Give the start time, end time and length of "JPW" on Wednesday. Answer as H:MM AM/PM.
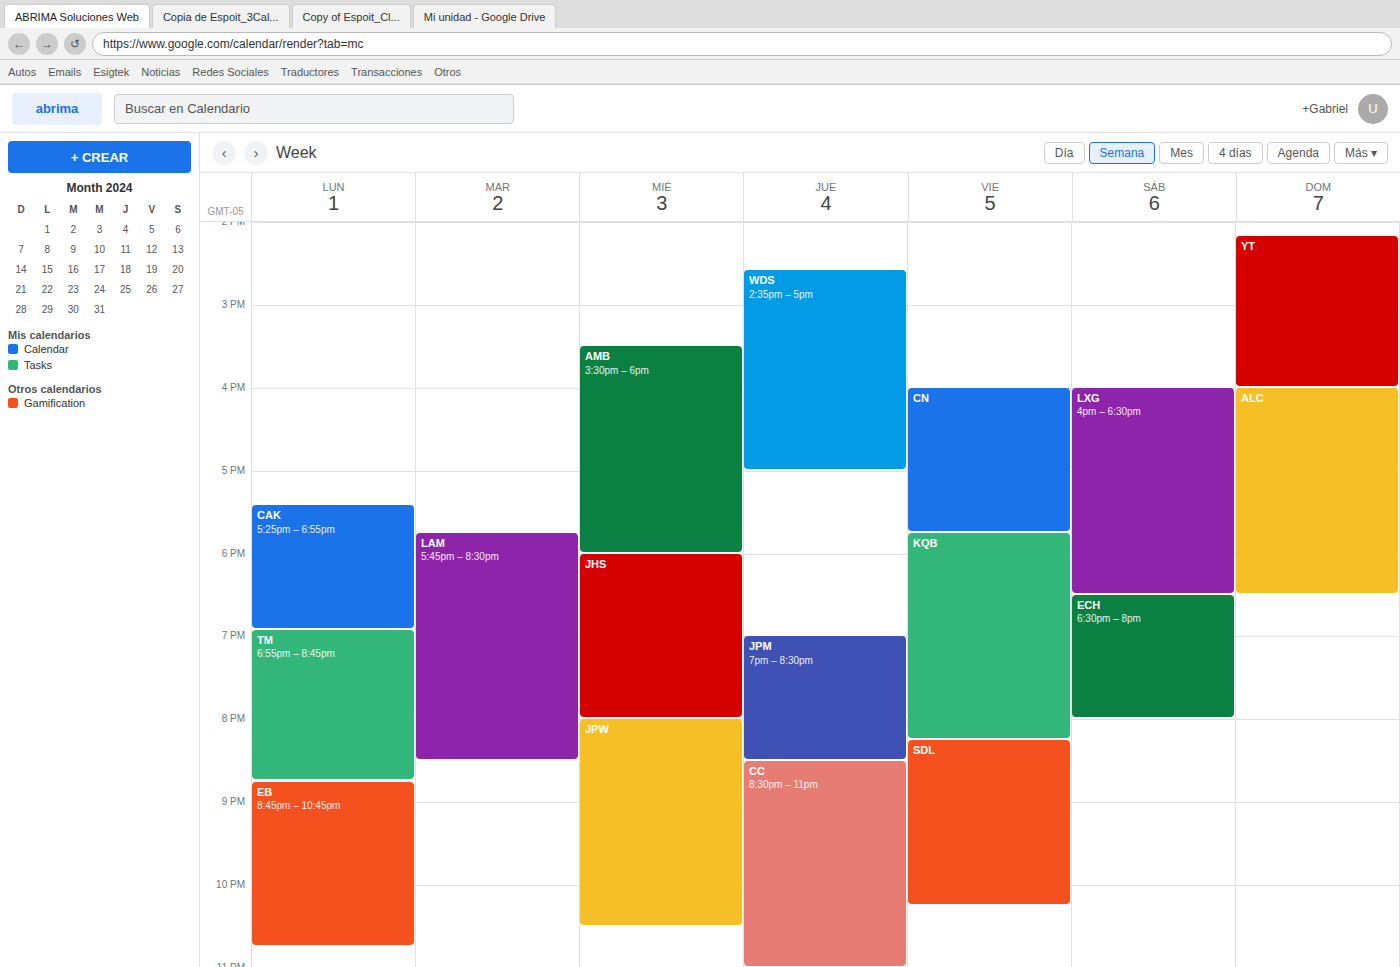
8:00 PM to 10:30 PM, 2 hours 30 minutes